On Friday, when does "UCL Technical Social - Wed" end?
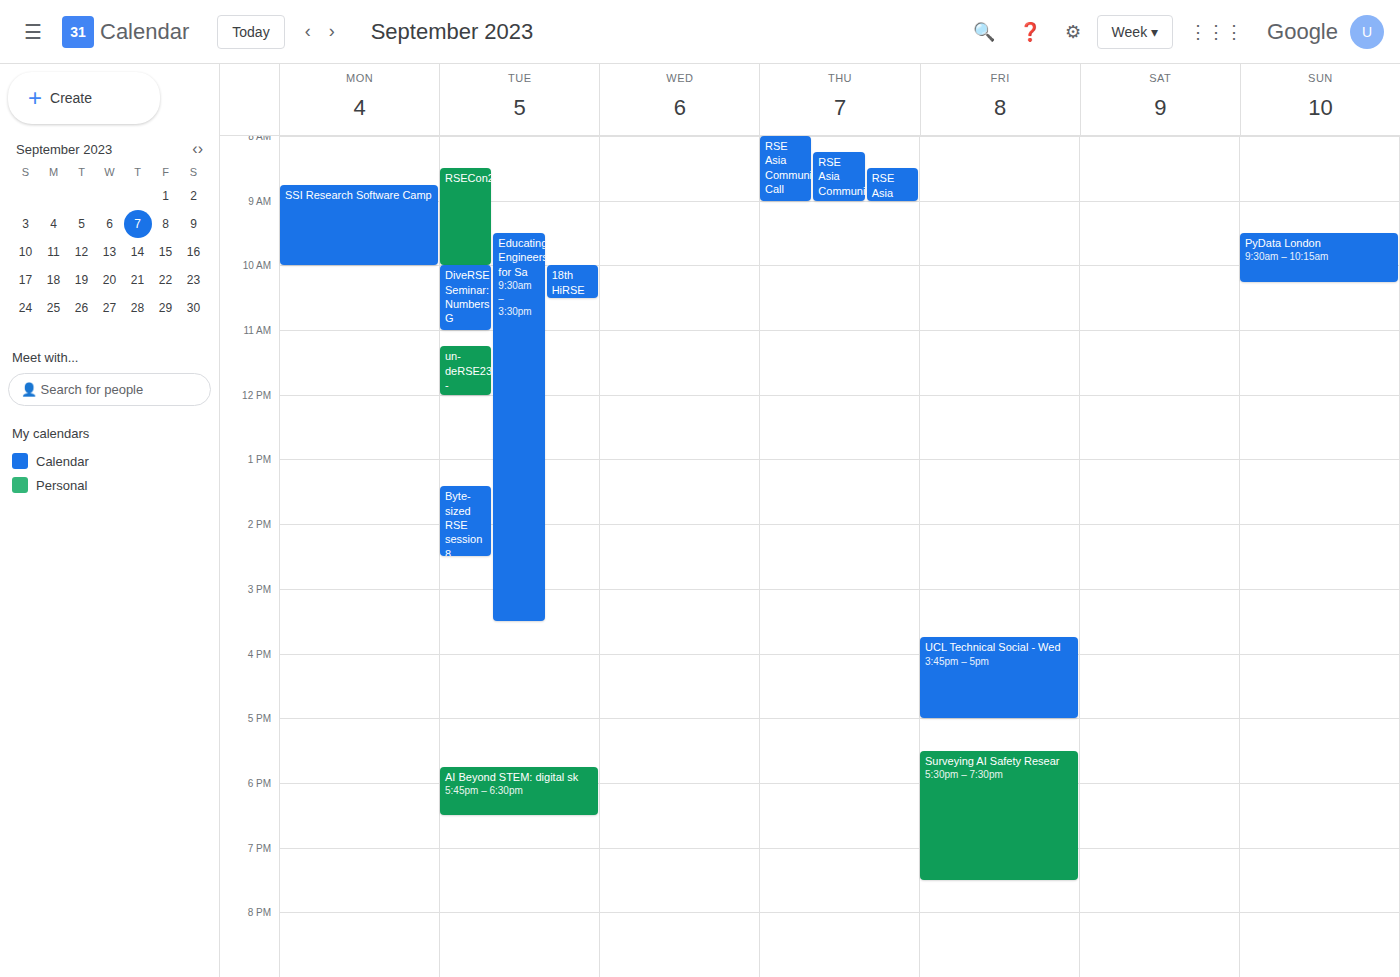
5:00 PM